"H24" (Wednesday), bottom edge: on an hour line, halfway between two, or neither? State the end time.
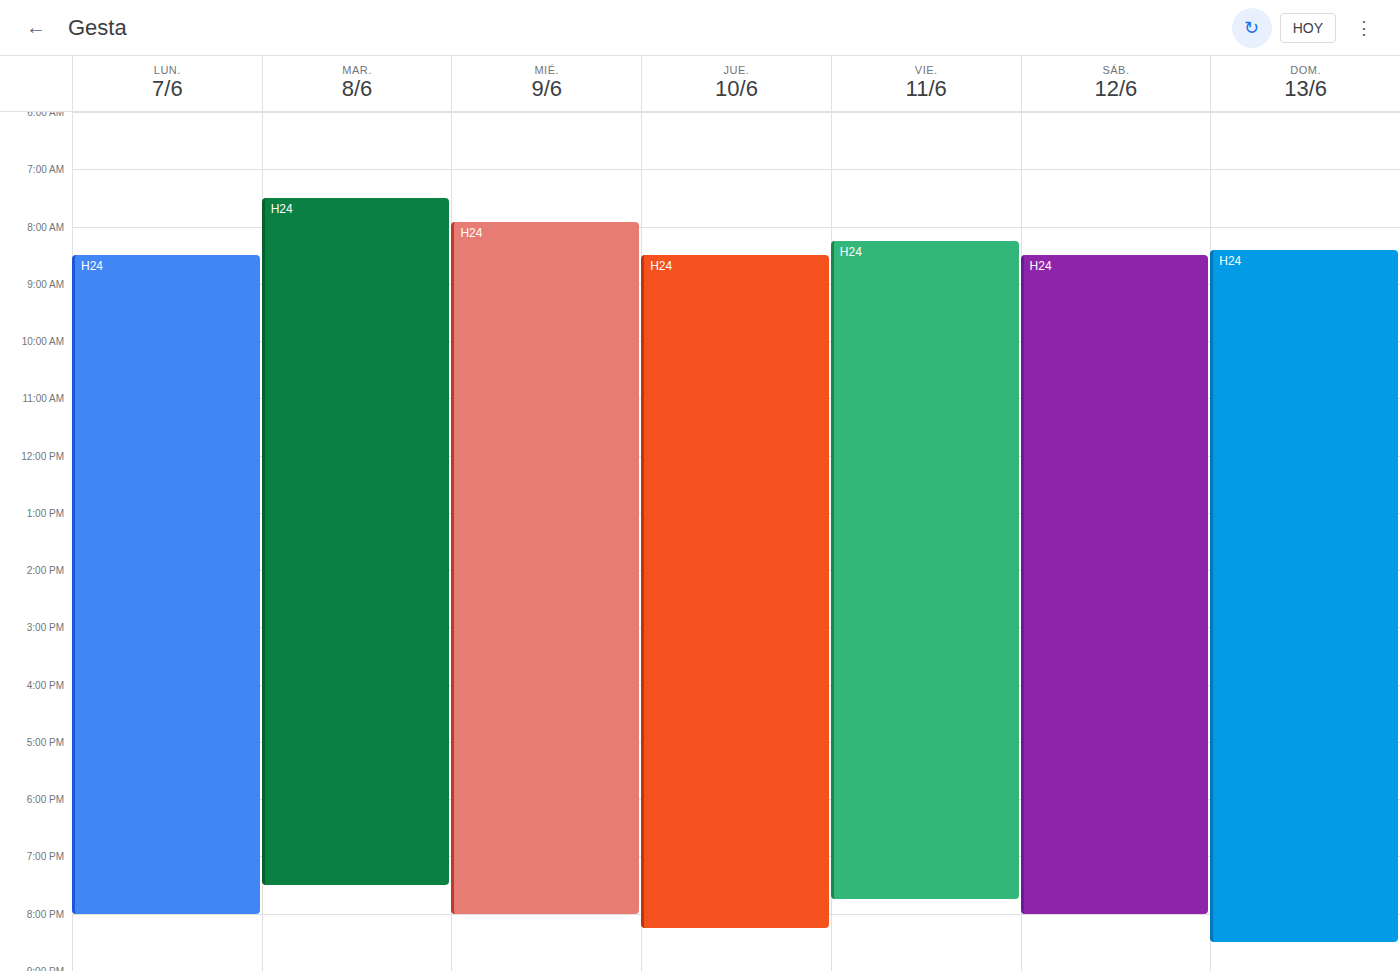
20:00 -- exactly on the 20:00 line.